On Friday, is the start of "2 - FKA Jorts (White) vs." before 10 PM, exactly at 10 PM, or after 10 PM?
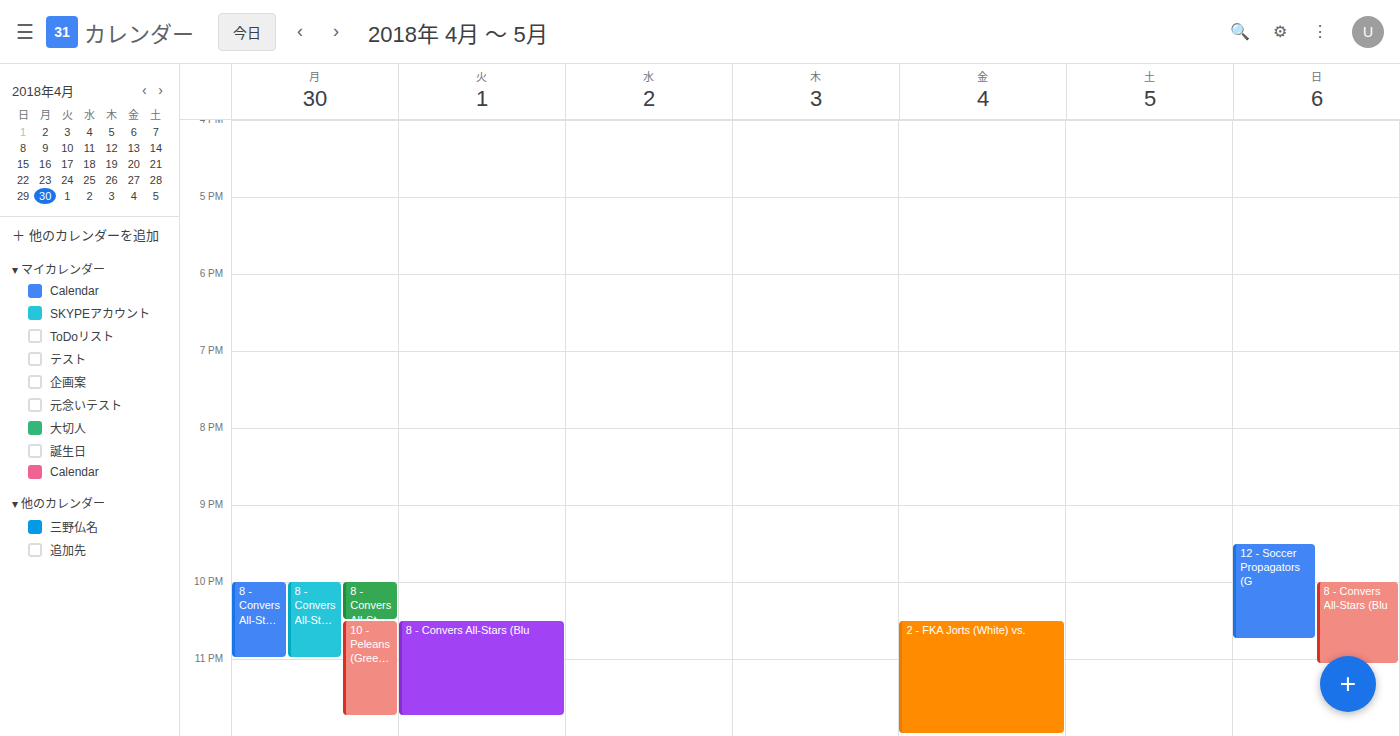
10:30 PM -- after 10 PM, 30 minutes below the 10 PM line.